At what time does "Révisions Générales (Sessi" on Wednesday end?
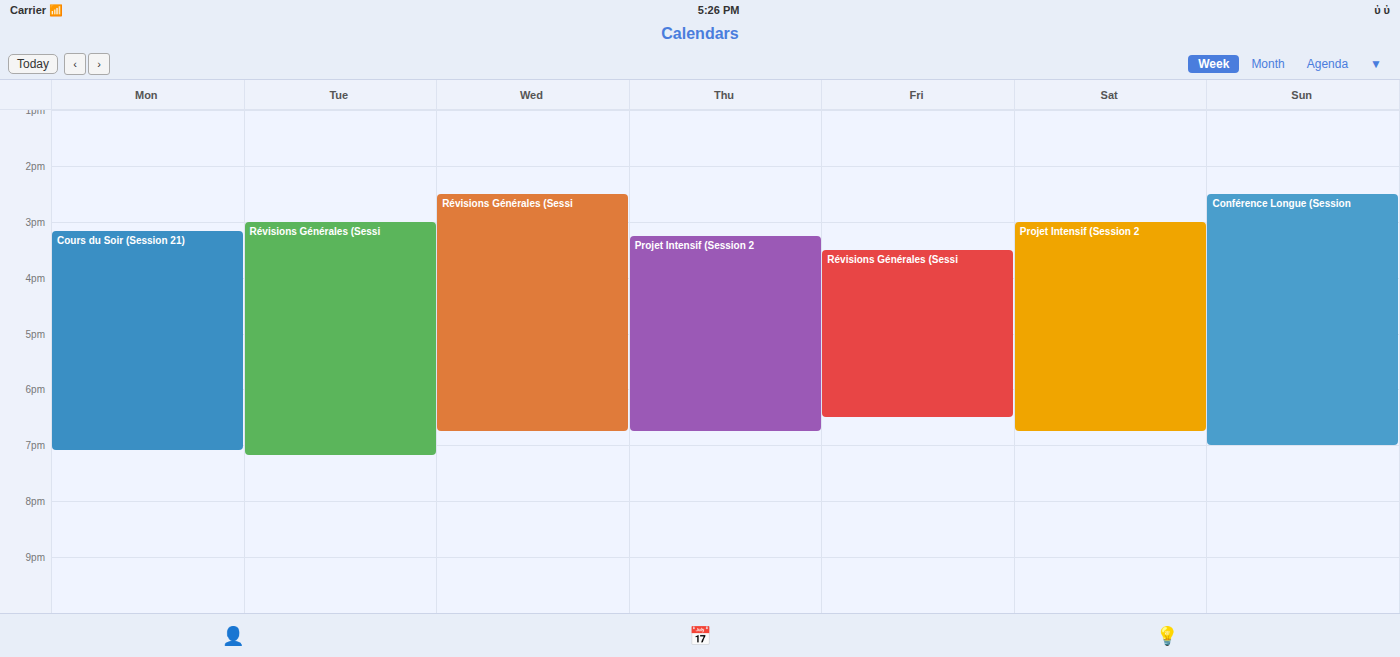
6:45 PM